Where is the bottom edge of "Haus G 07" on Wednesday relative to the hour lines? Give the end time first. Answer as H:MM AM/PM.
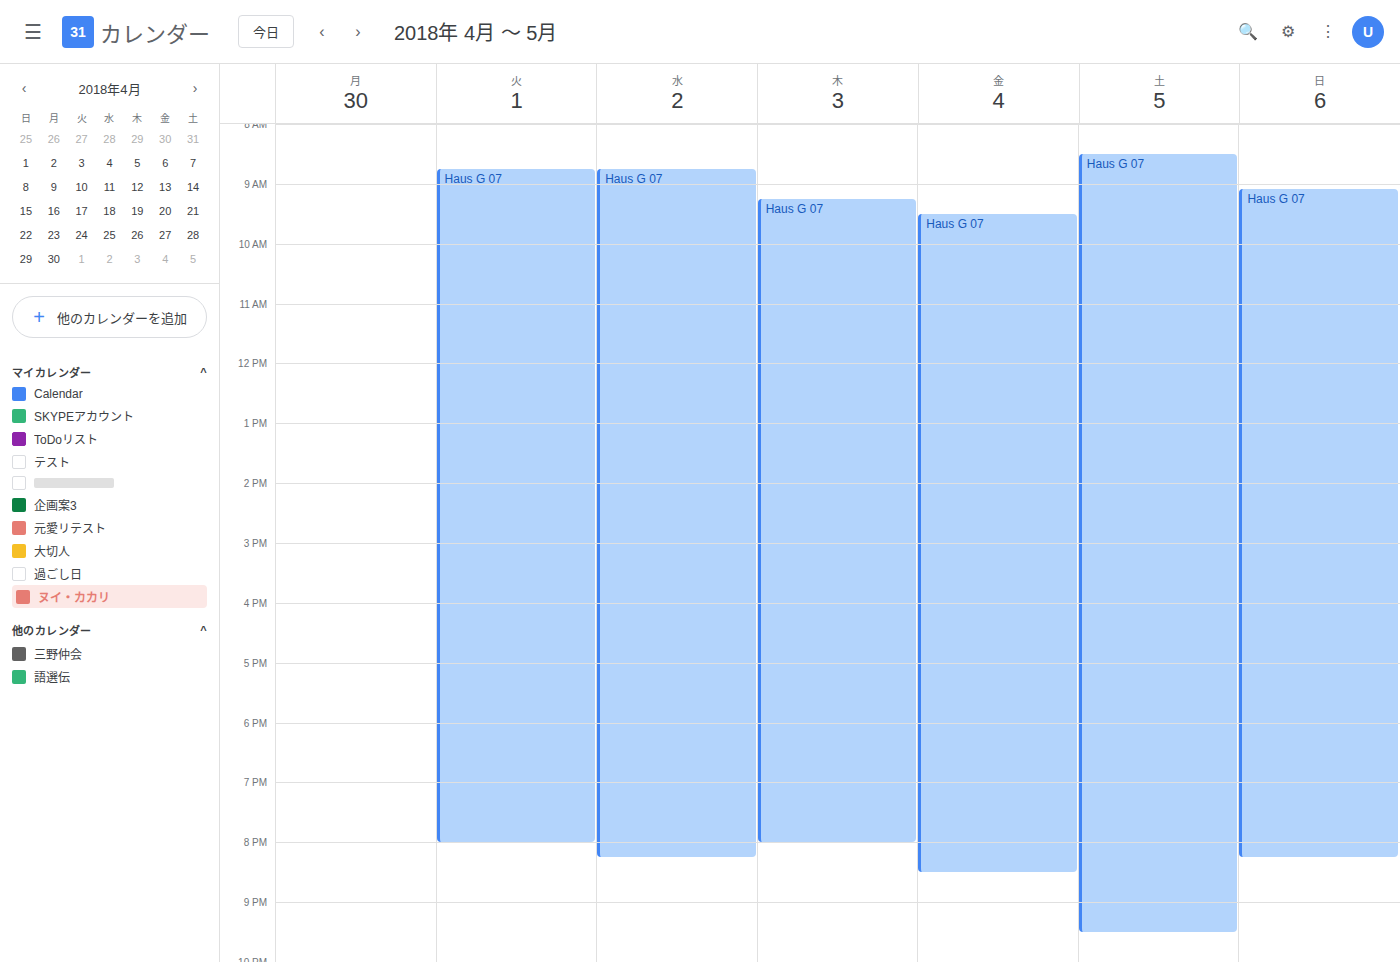
8:15 PM -- neither: a quarter of the way from the 8 PM line to the 9 PM line.